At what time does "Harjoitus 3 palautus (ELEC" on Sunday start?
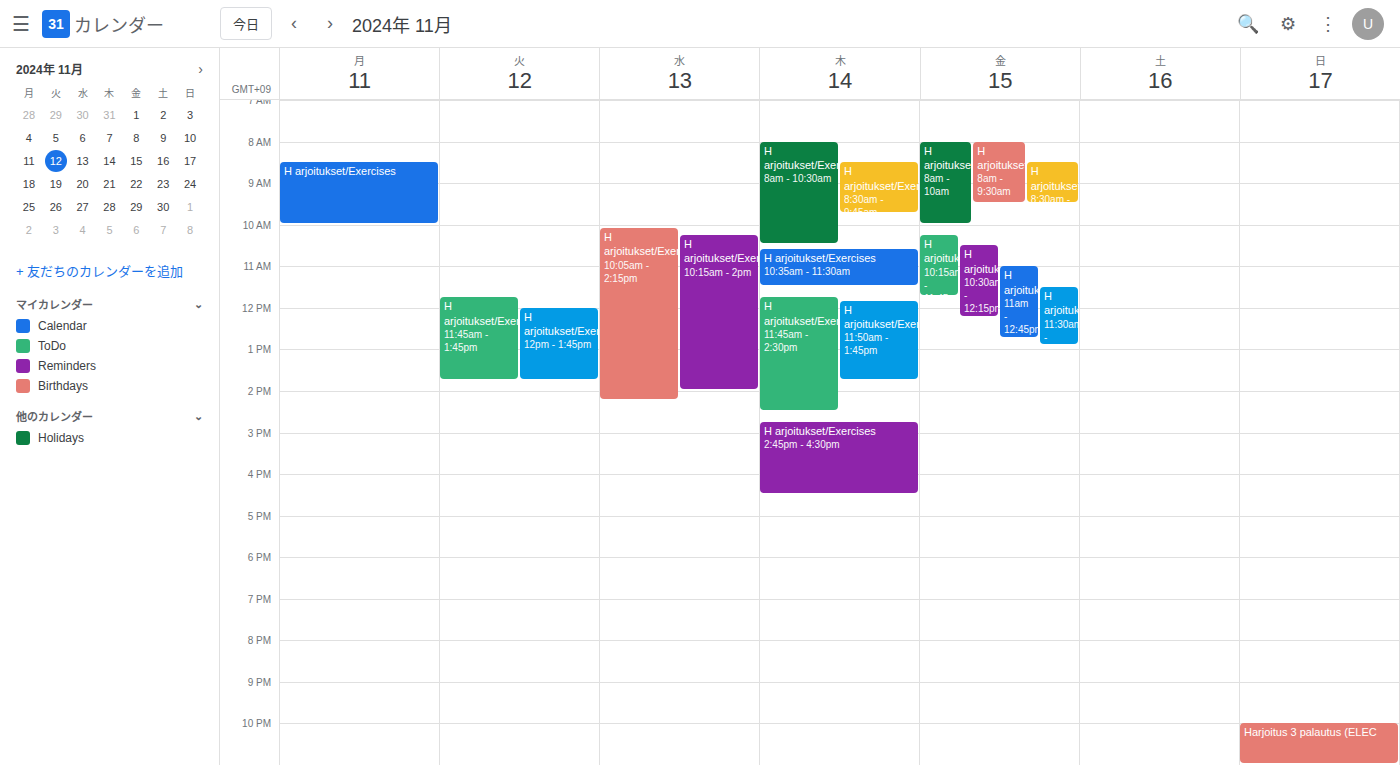
10:00 PM